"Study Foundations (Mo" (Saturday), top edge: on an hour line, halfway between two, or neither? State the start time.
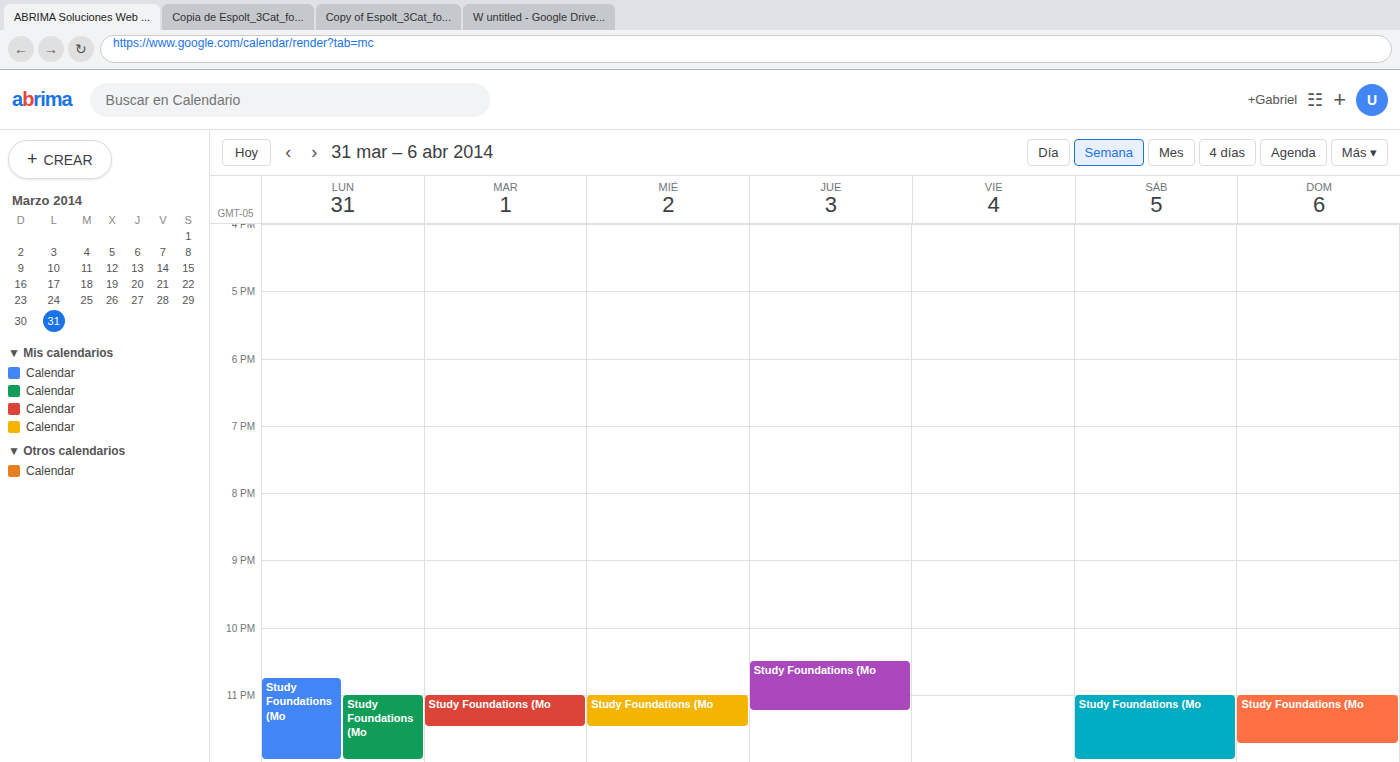
11:00 PM -- exactly on the 11 PM line.